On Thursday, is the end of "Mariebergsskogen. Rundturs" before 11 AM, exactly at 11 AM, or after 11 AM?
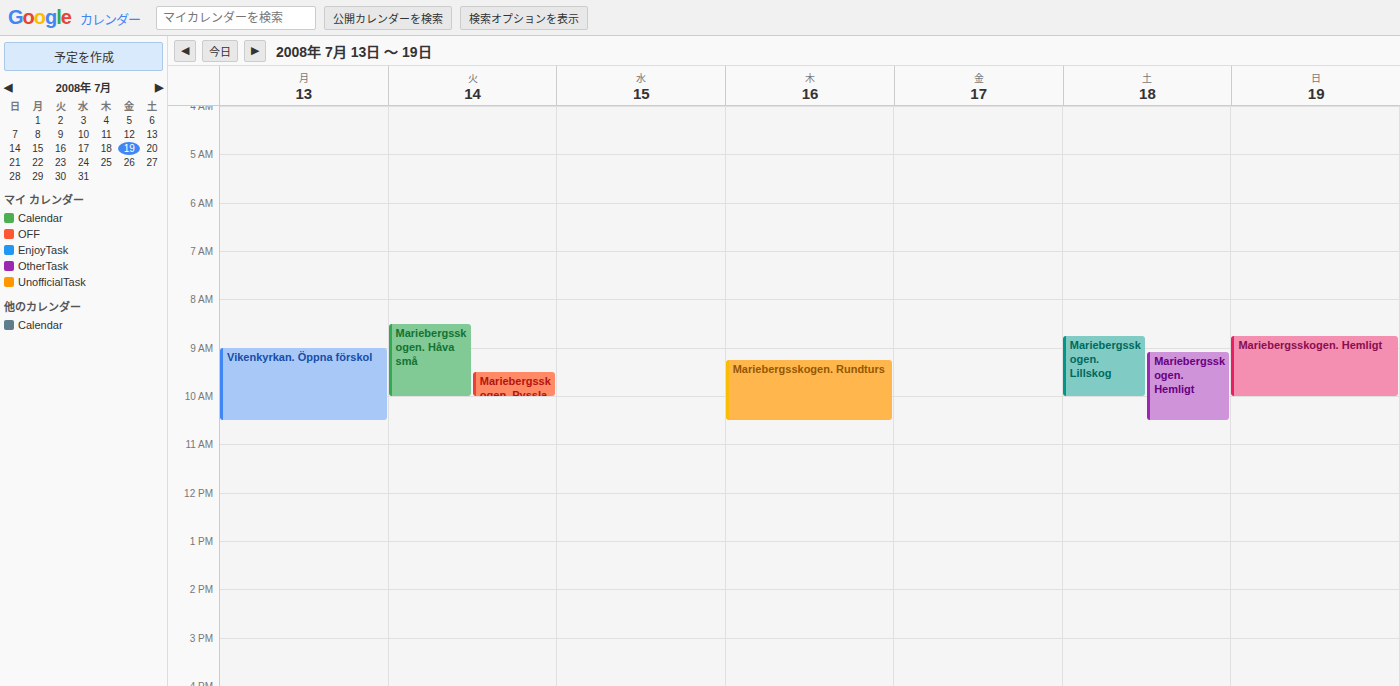
10:30 AM -- before 11 AM, 30 minutes above the 11 AM line.